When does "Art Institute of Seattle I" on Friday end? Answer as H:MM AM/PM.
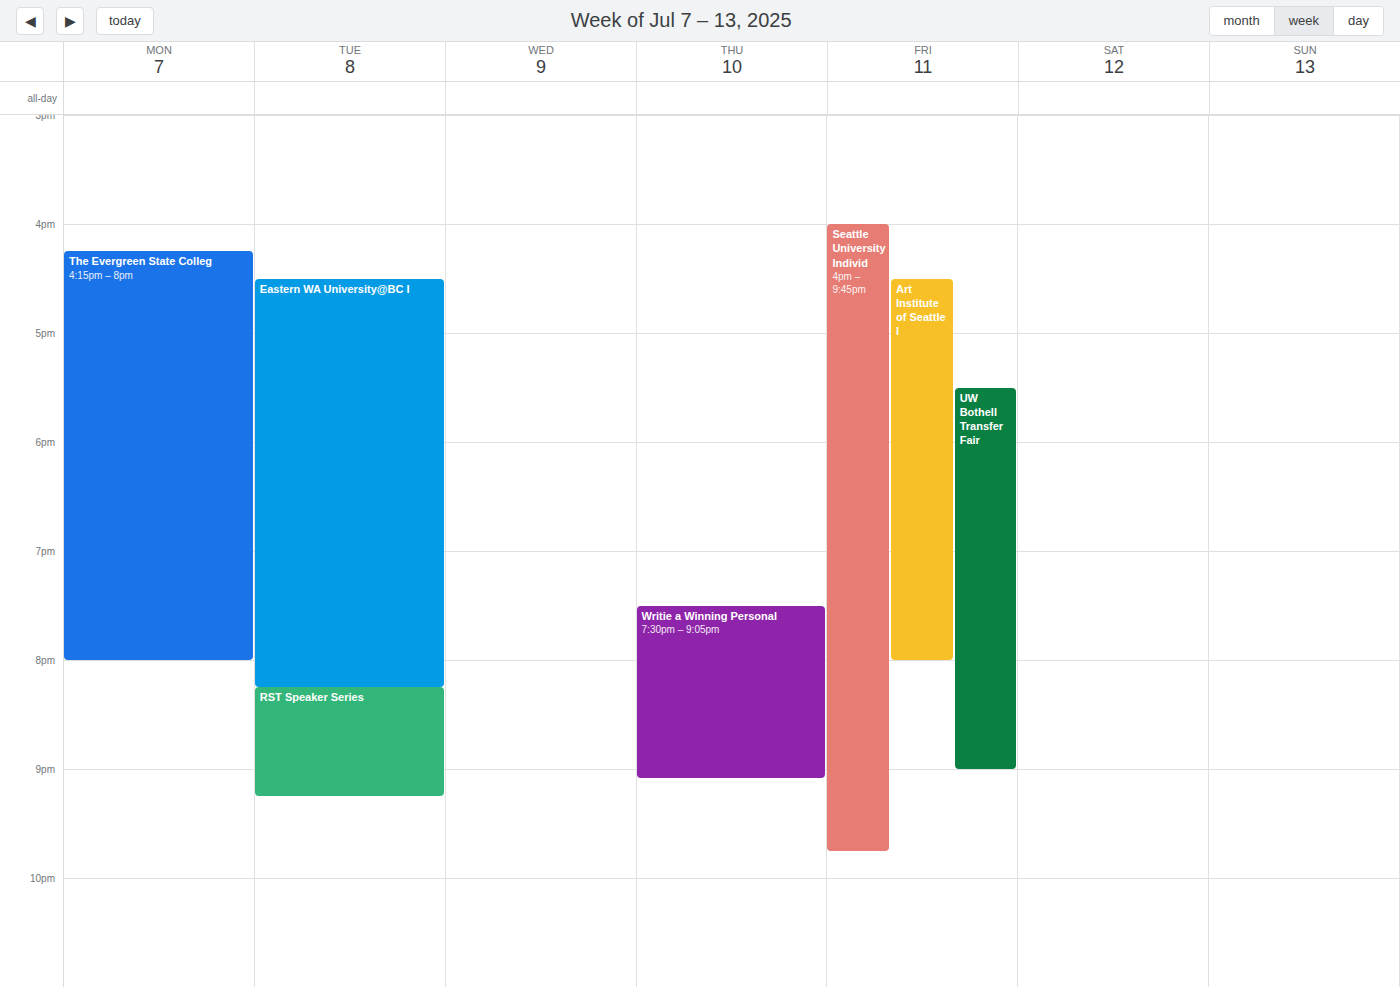
8:00 PM